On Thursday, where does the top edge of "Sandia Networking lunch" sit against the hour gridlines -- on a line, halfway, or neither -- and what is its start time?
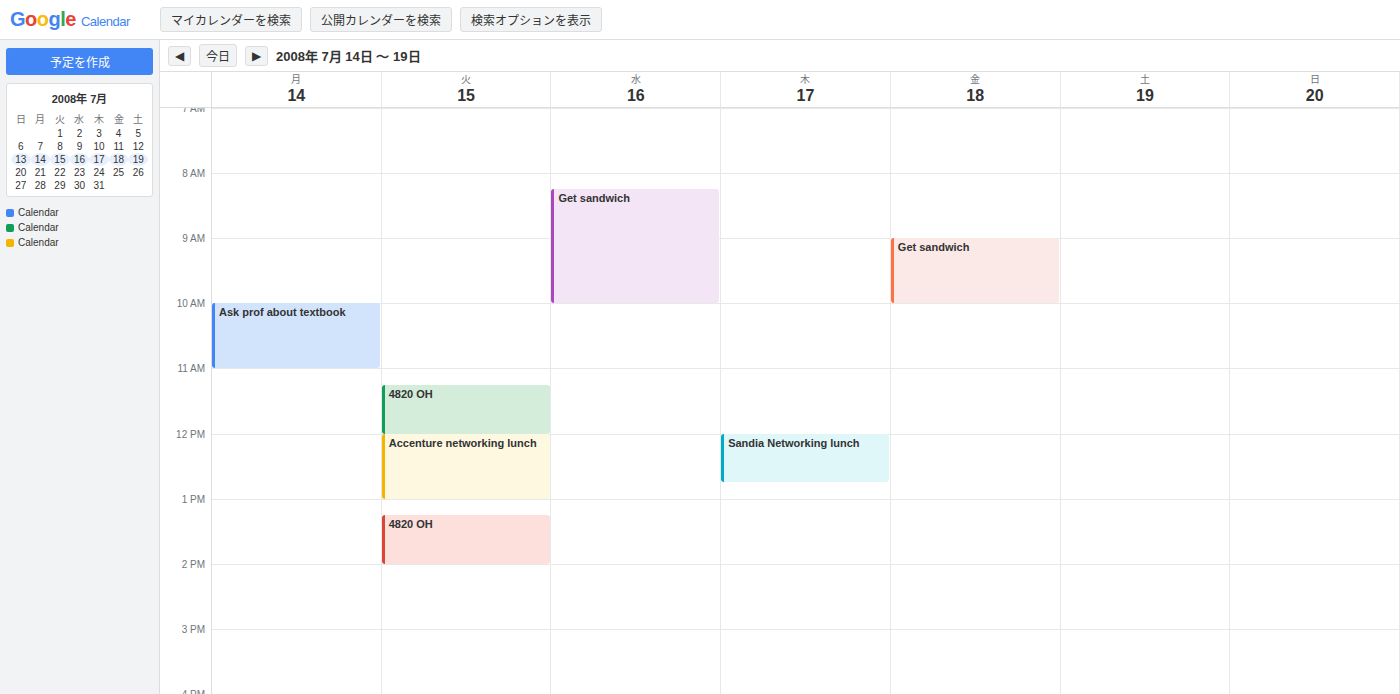
12:00 -- exactly on the 12:00 line.